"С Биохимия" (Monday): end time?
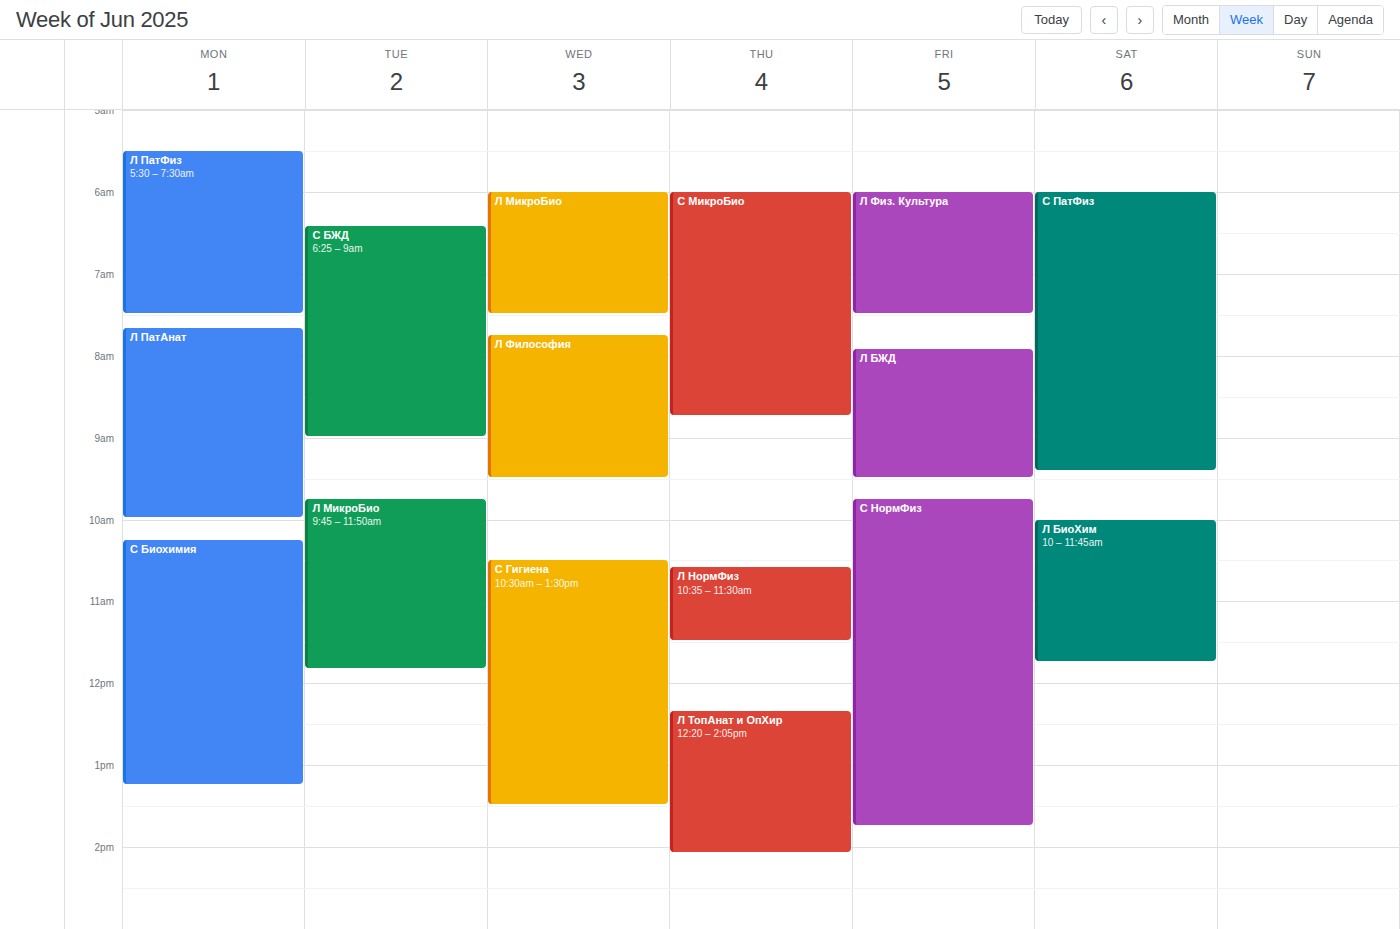
1:15 PM